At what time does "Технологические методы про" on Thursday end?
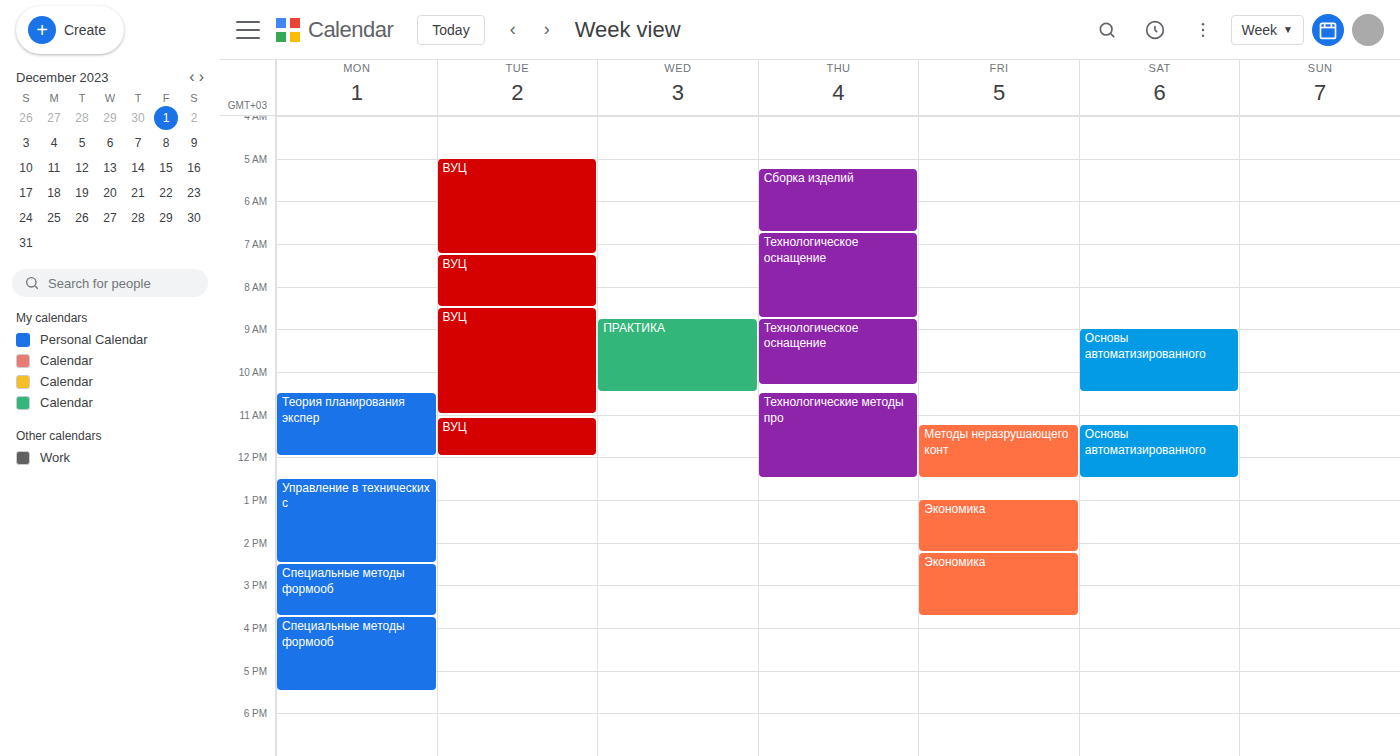
12:30